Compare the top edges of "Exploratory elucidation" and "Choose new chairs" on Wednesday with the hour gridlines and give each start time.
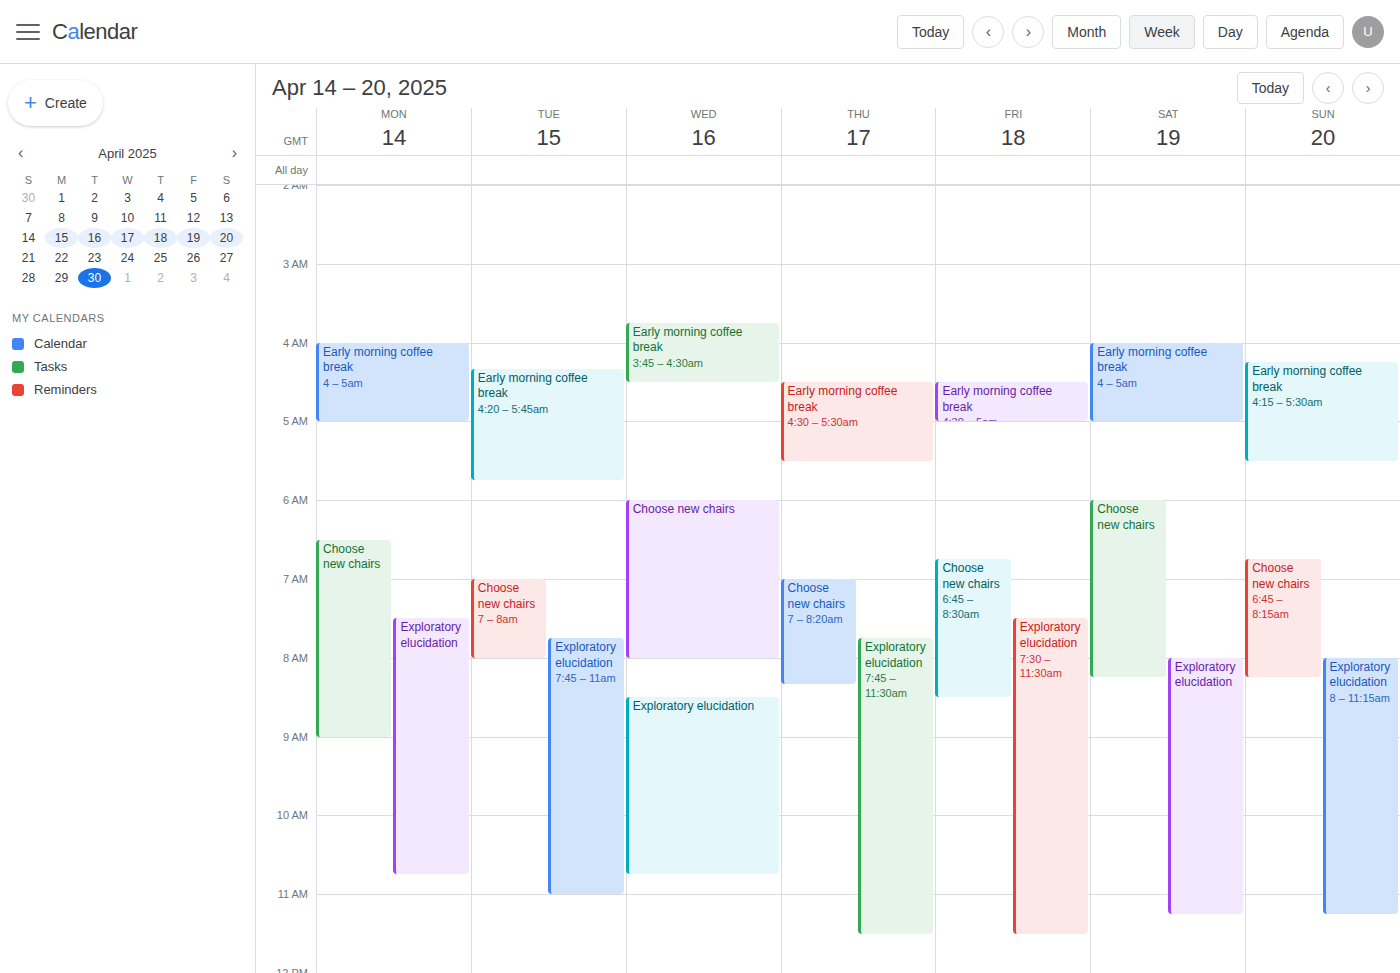
"Exploratory elucidation": 8:30 AM, halfway between the 8 AM and 9 AM lines. "Choose new chairs": 6:00 AM, exactly on the 6 AM line.